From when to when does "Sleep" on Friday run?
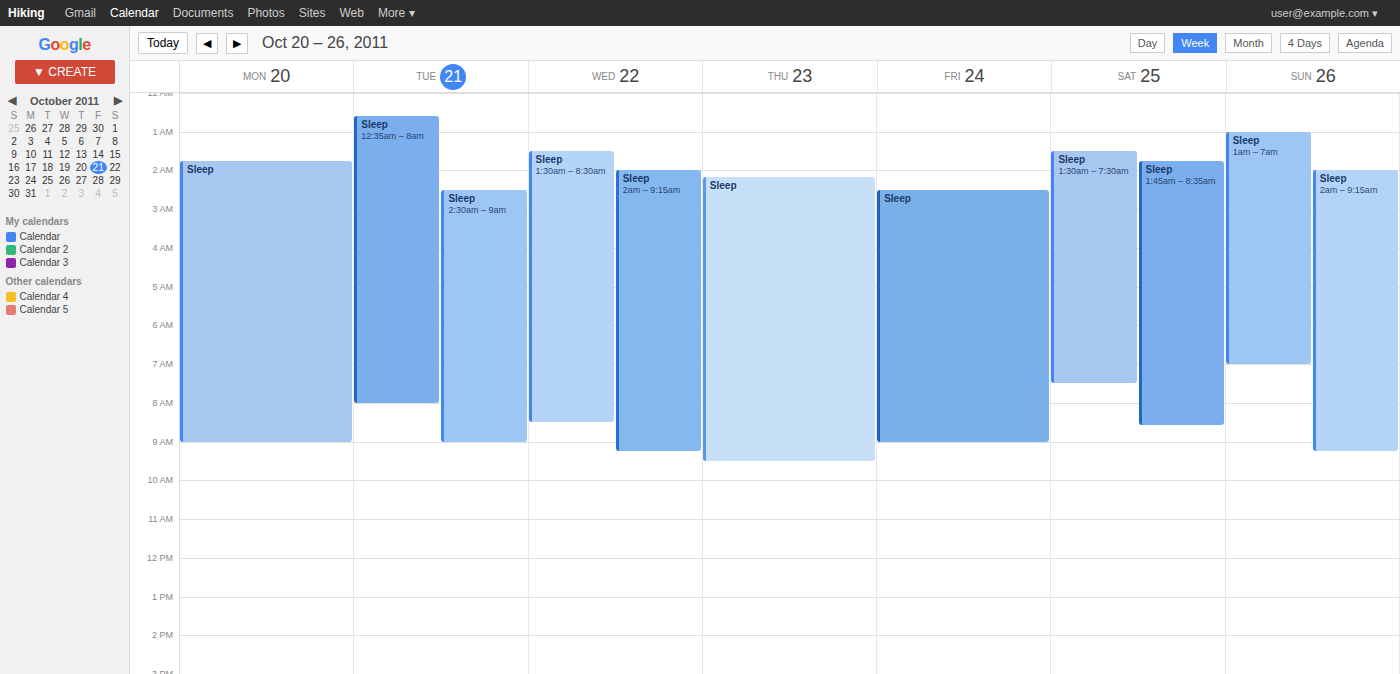
2:30 AM to 9:00 AM